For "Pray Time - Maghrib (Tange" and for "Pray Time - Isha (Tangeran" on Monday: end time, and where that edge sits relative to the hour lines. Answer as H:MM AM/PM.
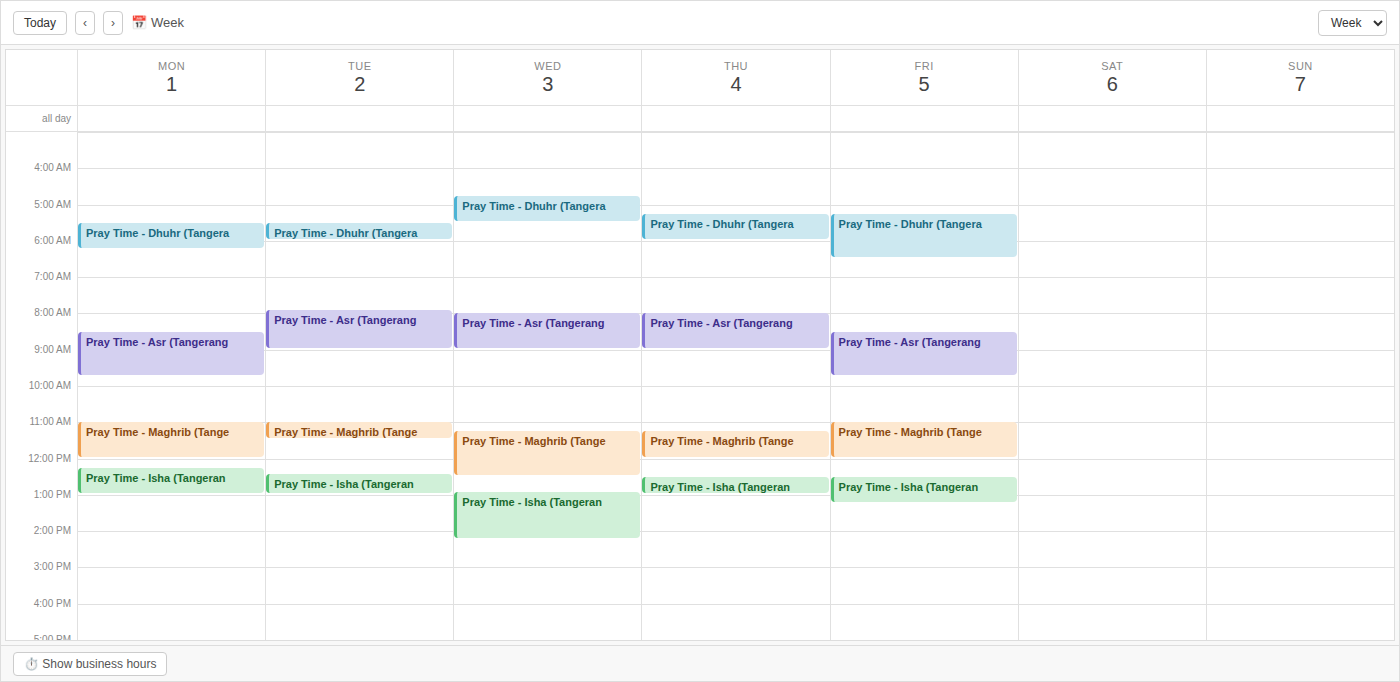
"Pray Time - Maghrib (Tange": 12:00 PM, exactly on the 12 PM line. "Pray Time - Isha (Tangeran": 1:00 PM, exactly on the 1 PM line.